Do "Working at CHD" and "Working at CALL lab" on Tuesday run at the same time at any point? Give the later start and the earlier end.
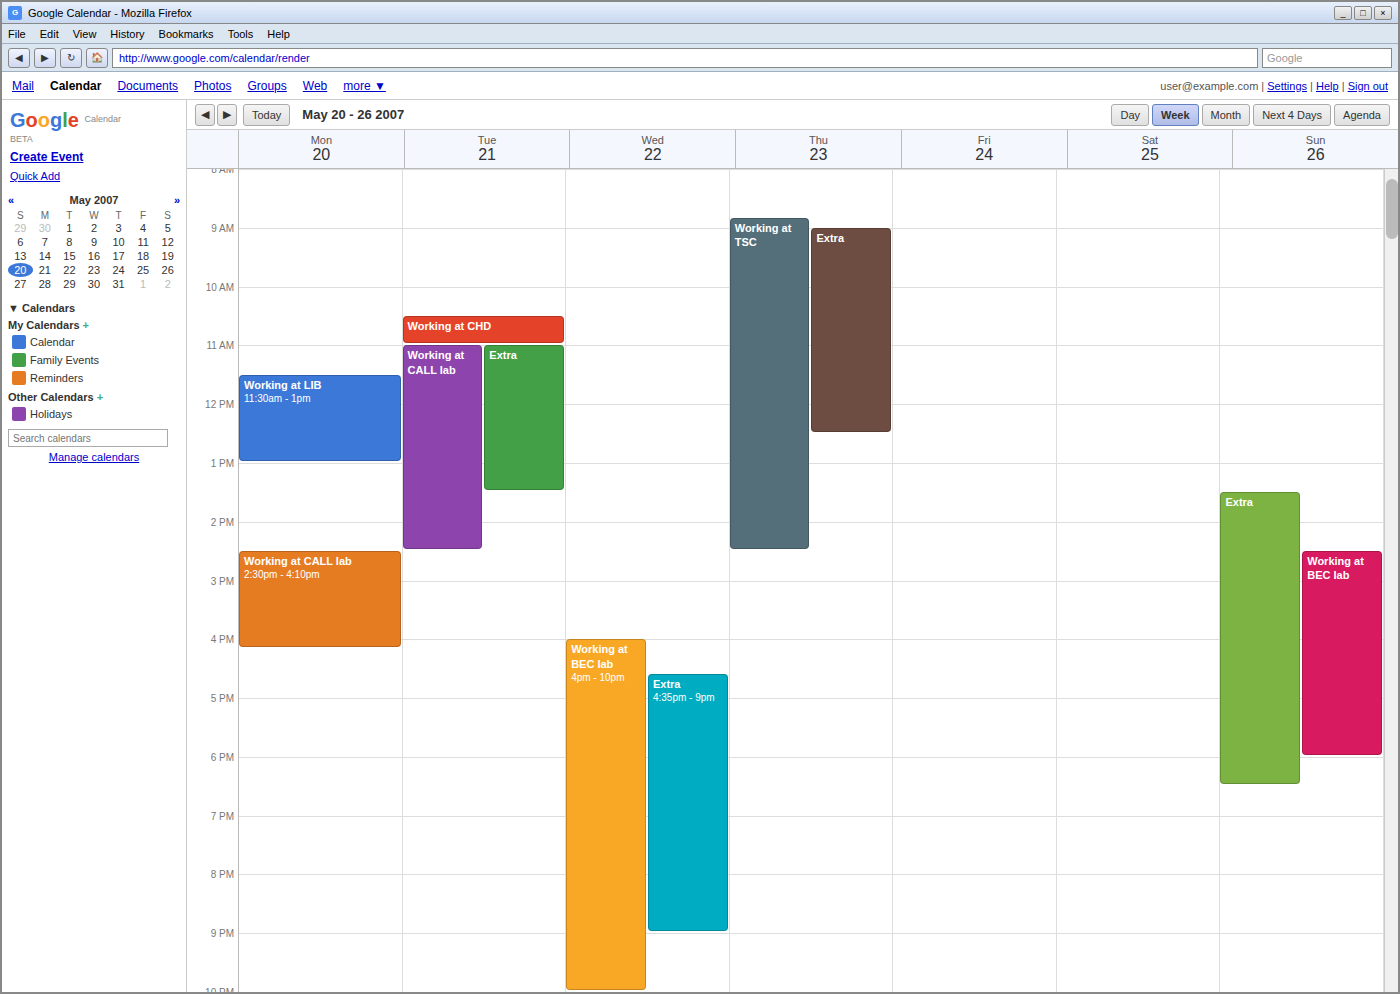
"Working at CHD" ends at 11:00 AM, exactly when "Working at CALL lab" starts -- they touch but do not overlap.